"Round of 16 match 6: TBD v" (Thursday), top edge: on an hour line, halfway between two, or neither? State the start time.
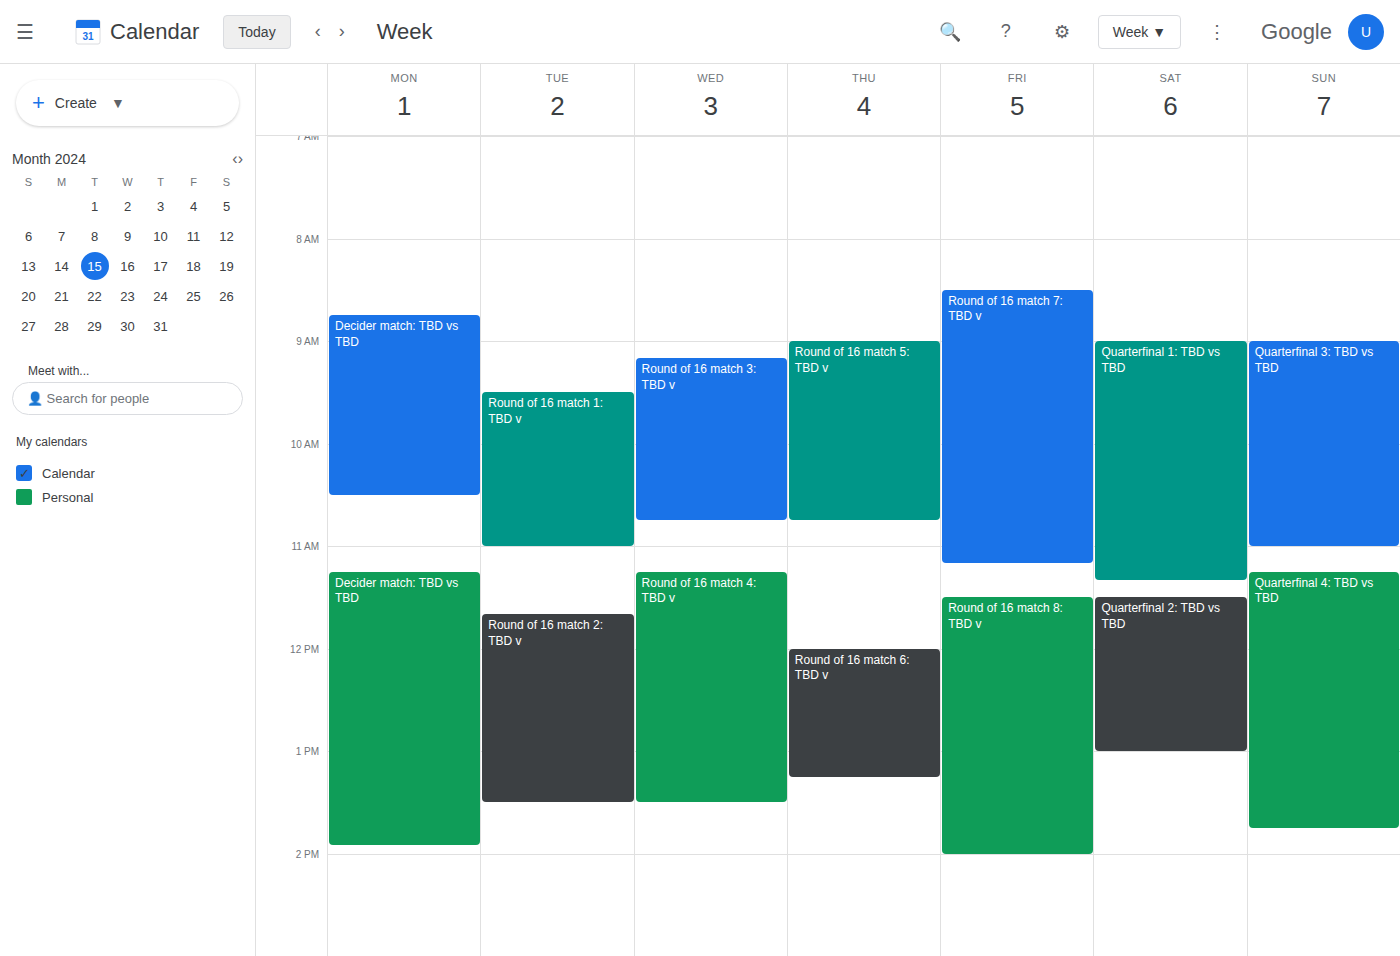
12:00 PM -- exactly on the 12 PM line.